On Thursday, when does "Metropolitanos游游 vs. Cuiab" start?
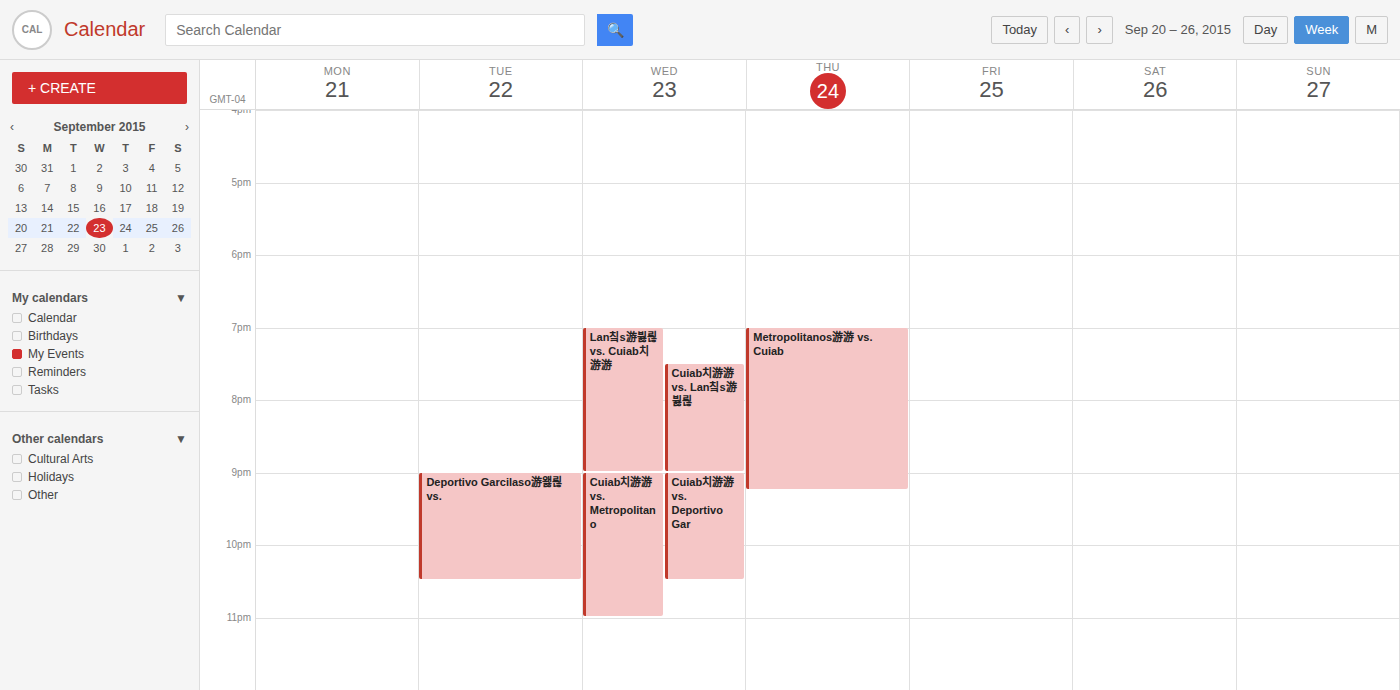
7:00 PM